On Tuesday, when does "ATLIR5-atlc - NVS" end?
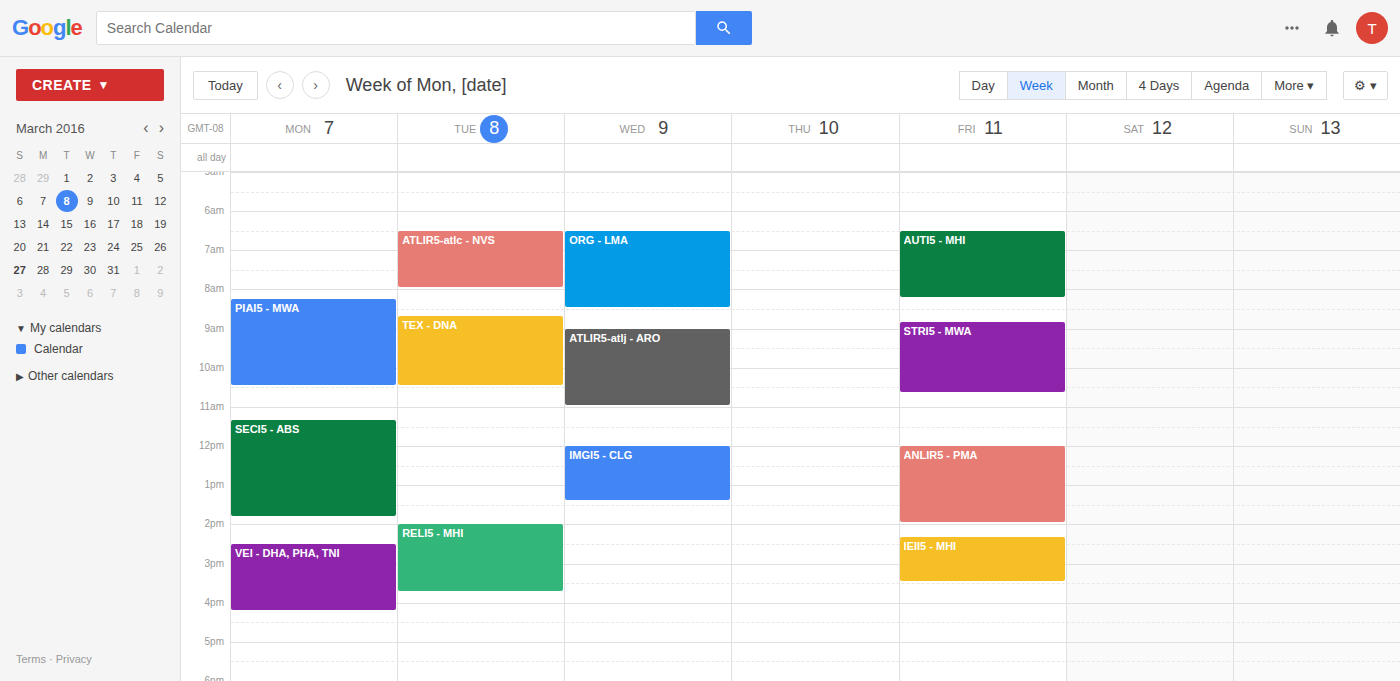
8:00 AM